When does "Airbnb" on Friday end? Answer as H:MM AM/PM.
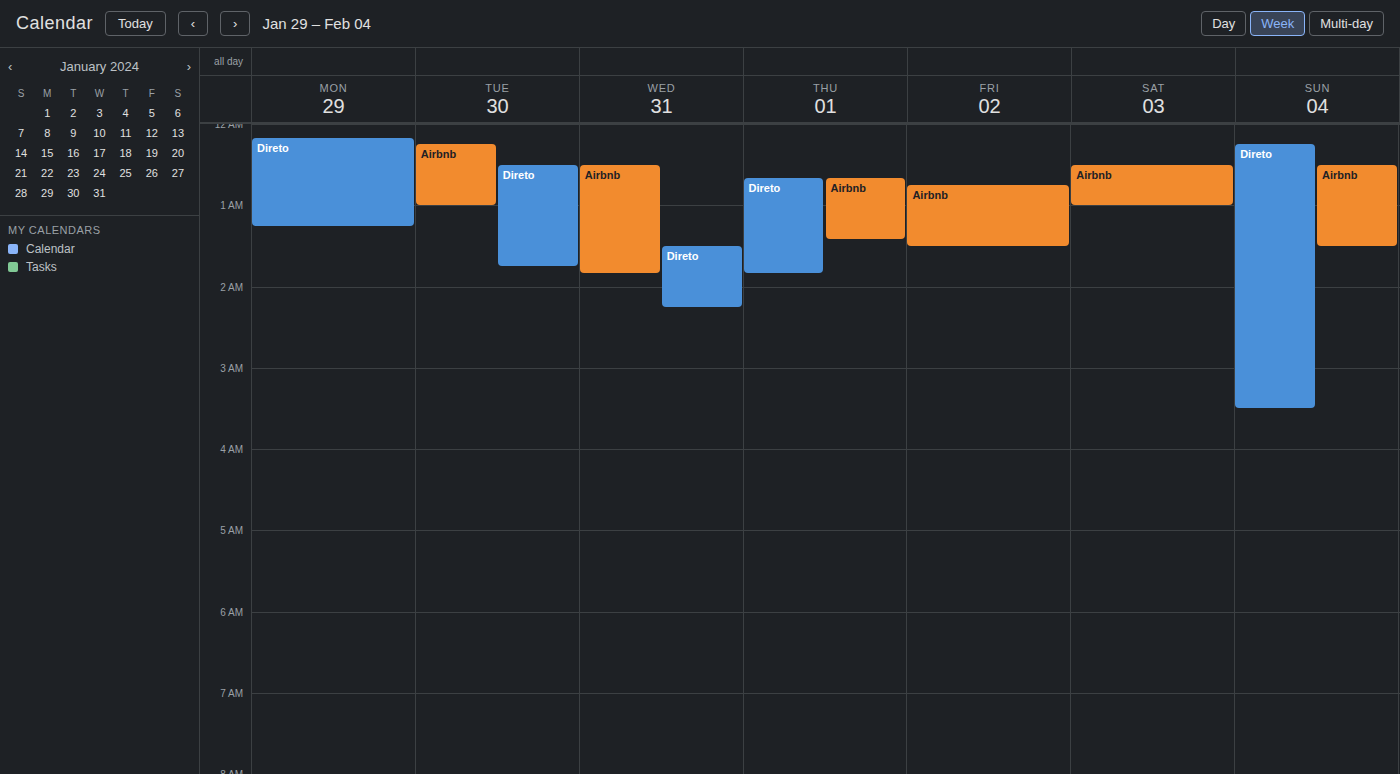
1:30 AM